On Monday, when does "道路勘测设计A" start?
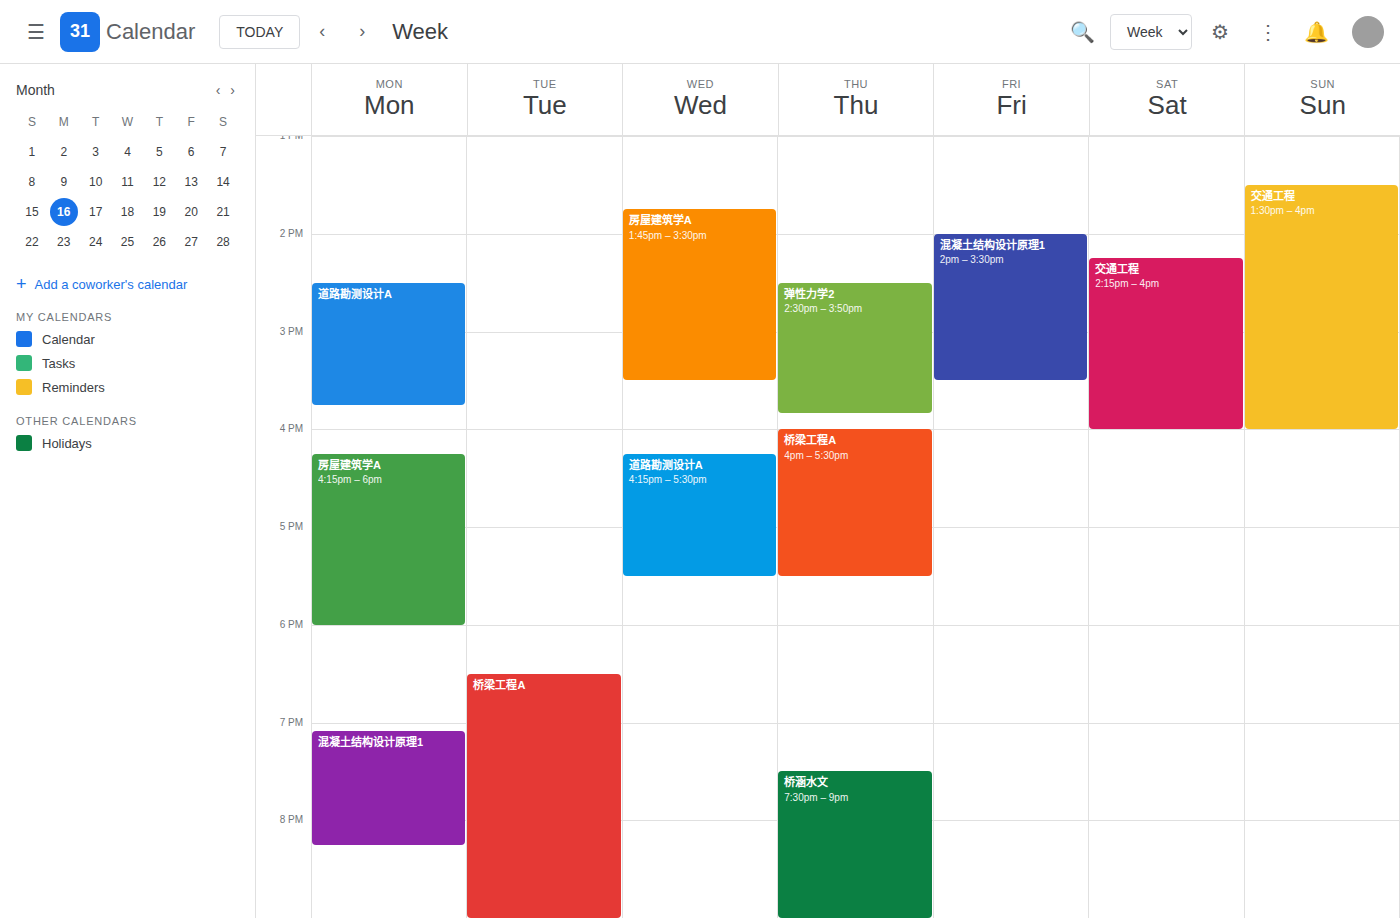
2:30 PM